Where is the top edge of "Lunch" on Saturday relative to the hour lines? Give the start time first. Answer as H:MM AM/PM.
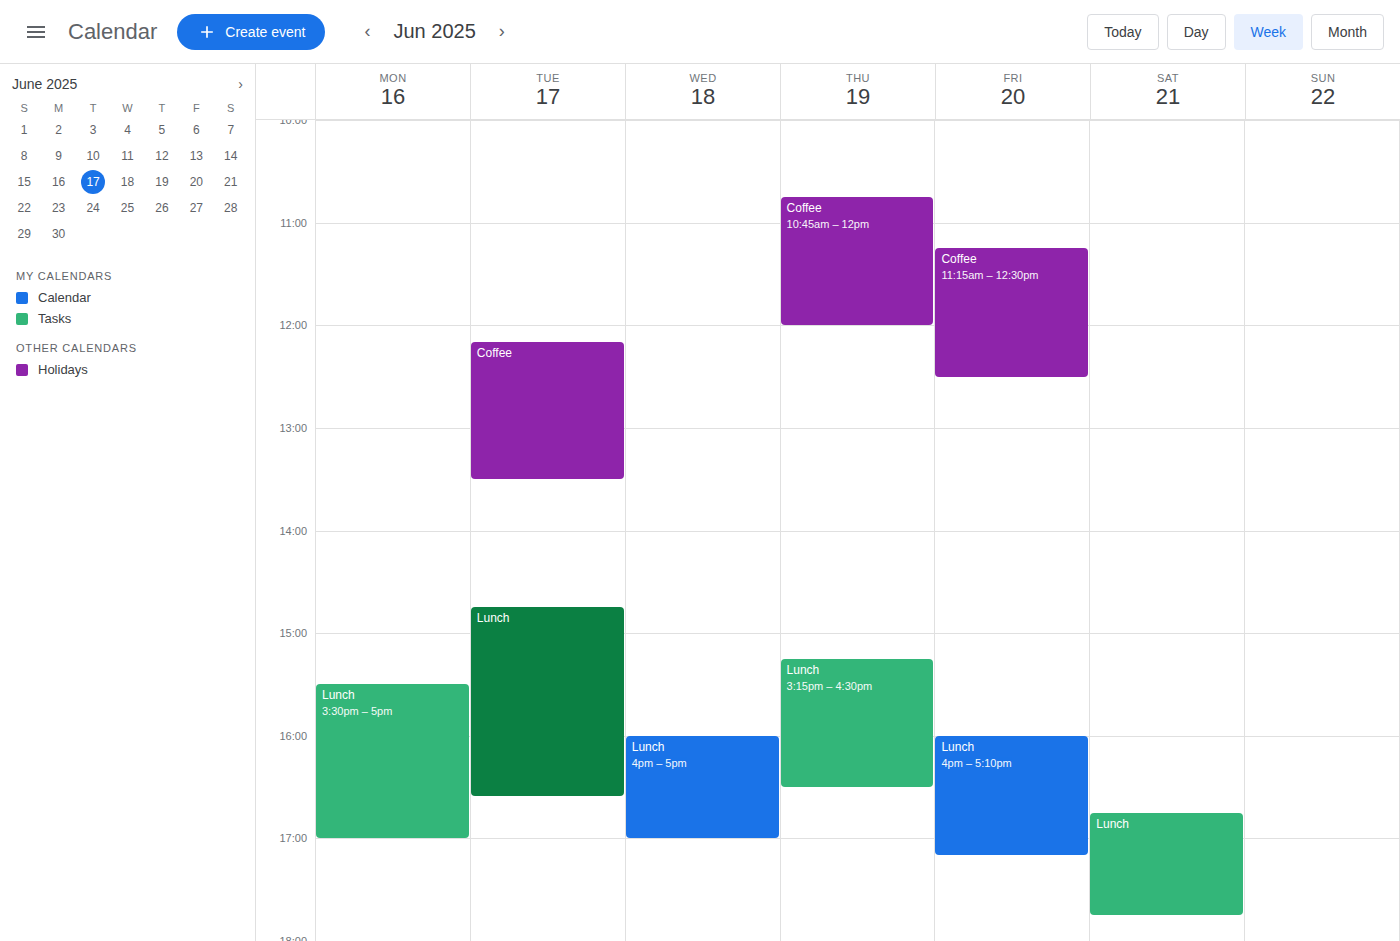
4:45 PM -- neither: three quarters of the way from the 4 PM line to the 5 PM line.